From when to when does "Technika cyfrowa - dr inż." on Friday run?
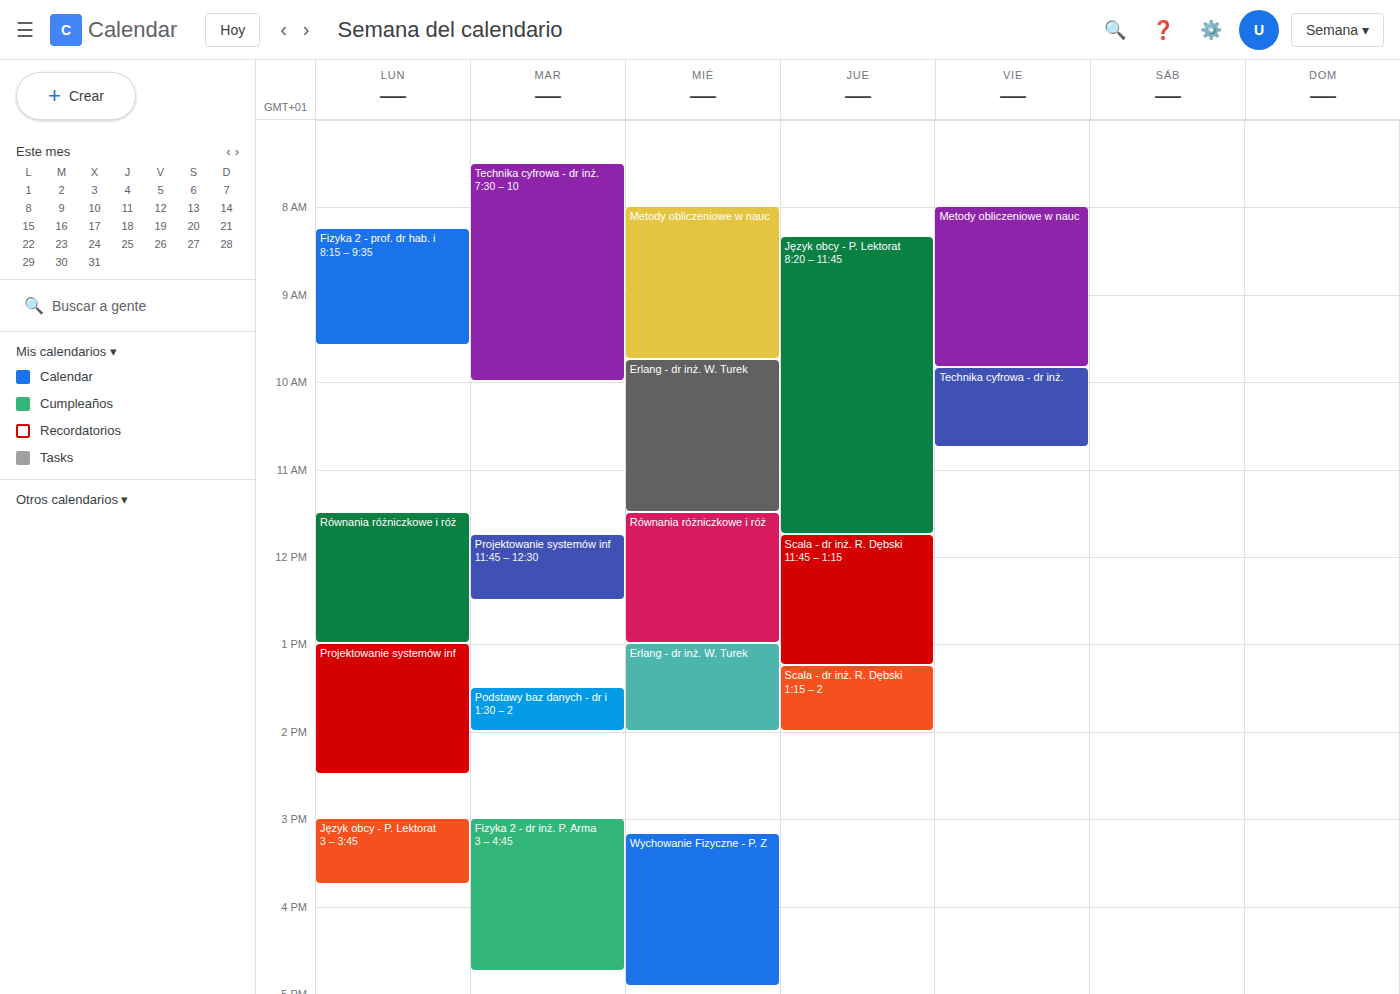
9:50 AM to 10:45 AM